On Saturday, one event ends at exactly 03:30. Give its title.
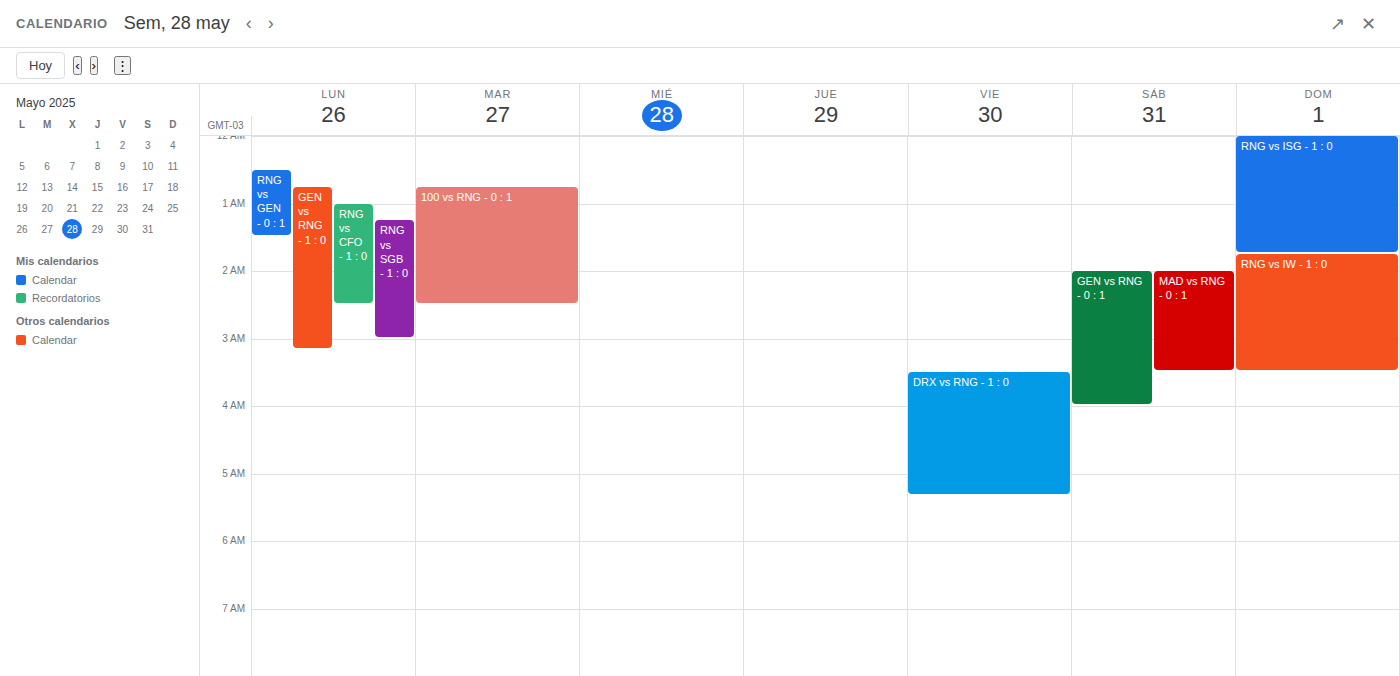
"MAD vs RNG - 0 : 1"